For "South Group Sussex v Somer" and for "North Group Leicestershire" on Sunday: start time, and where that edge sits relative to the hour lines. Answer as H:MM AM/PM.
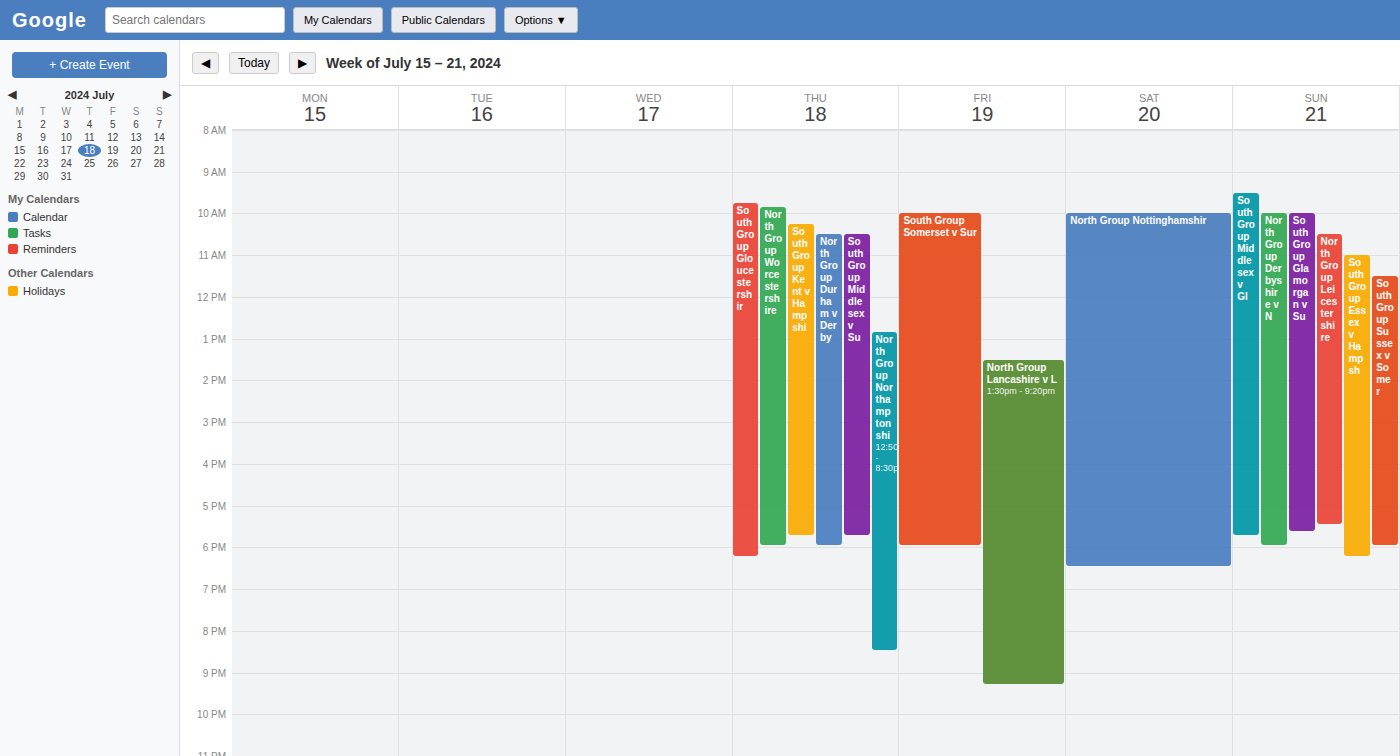
"South Group Sussex v Somer": 11:30 AM, halfway between the 11 AM and 12 PM lines. "North Group Leicestershire": 10:30 AM, halfway between the 10 AM and 11 AM lines.